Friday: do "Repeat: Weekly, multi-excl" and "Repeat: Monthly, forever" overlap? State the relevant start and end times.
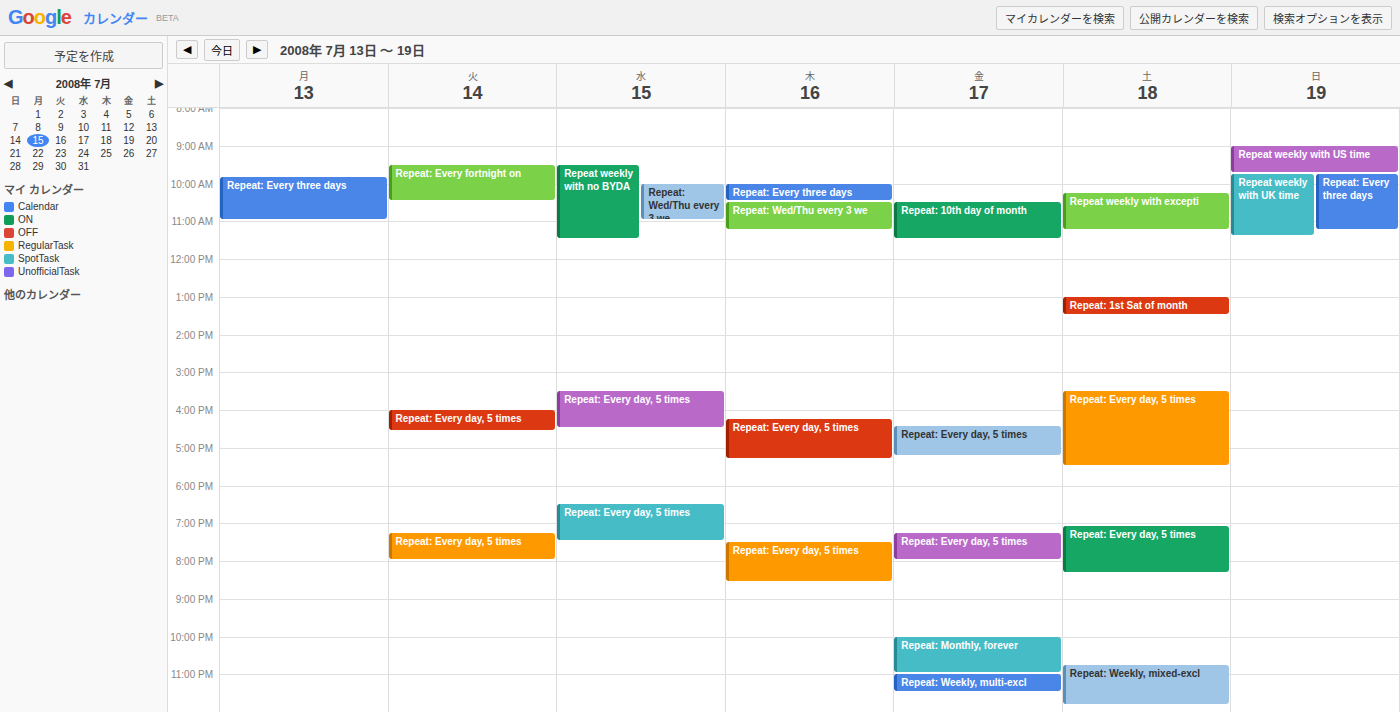
"Repeat: Monthly, forever" ends at 11:00 PM, exactly when "Repeat: Weekly, multi-excl" starts -- they touch but do not overlap.